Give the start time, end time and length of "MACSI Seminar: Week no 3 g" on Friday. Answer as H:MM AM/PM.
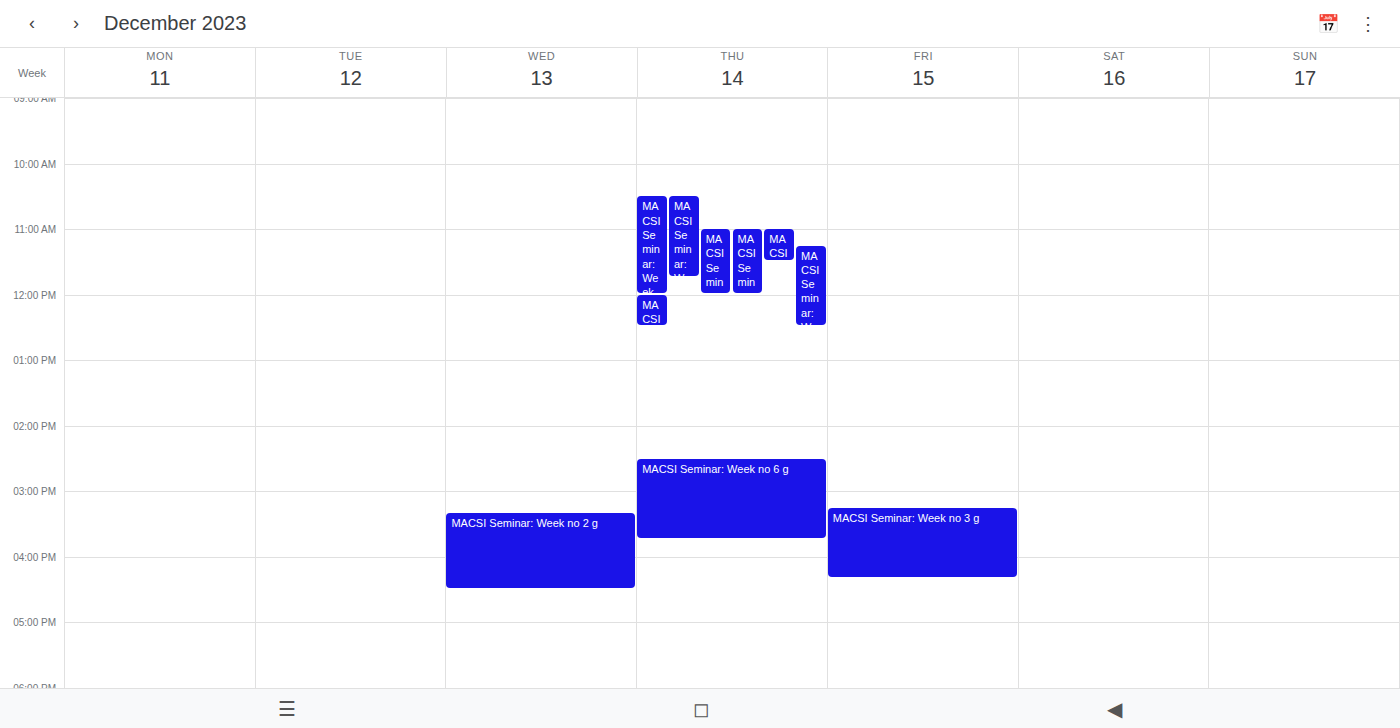
3:15 PM to 4:20 PM, 1 hour 5 minutes